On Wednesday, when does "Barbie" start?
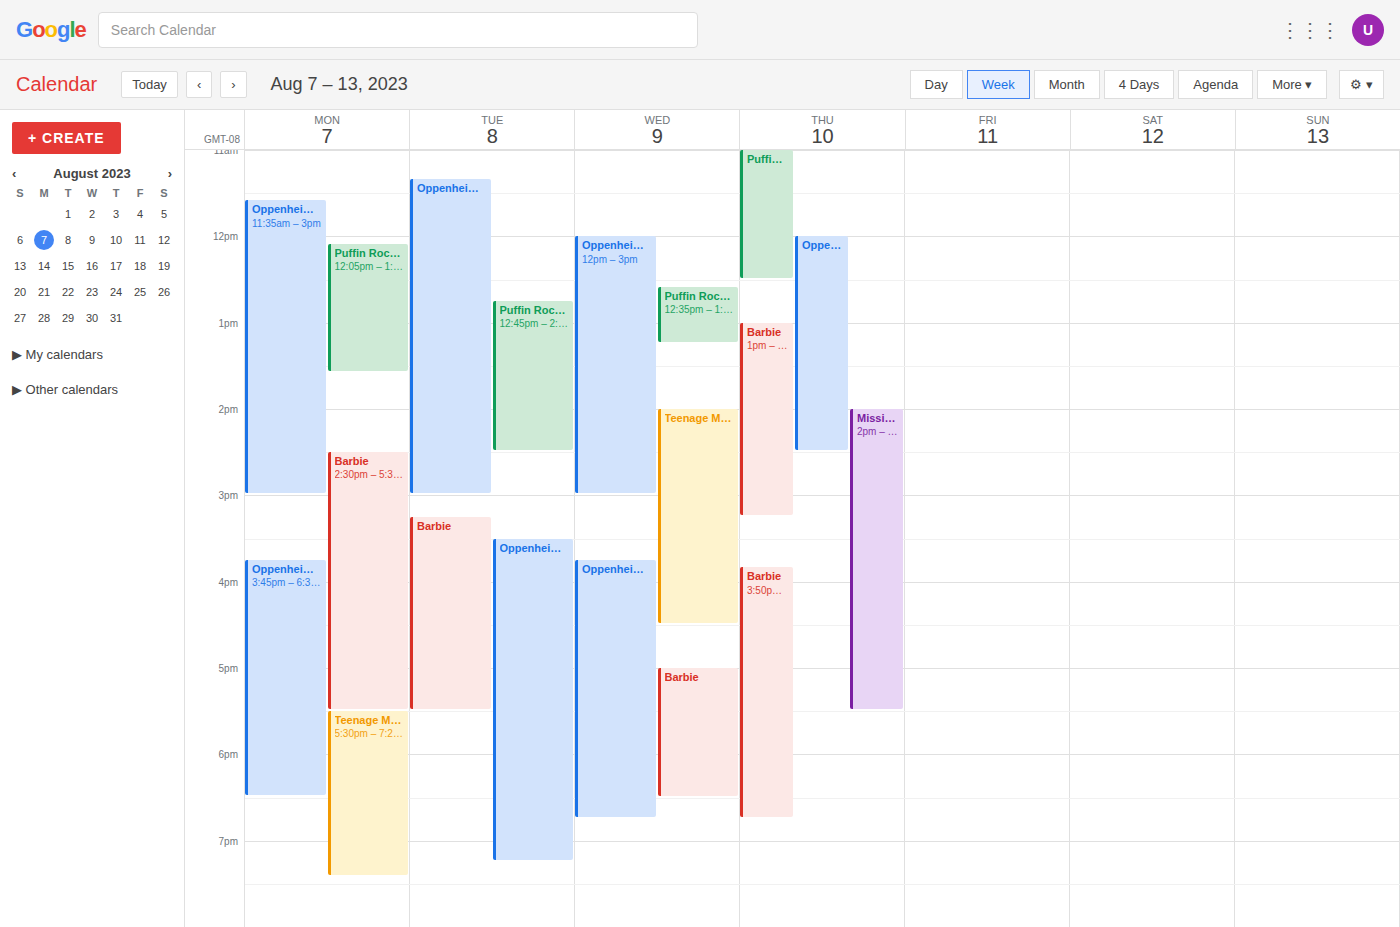
5:00 PM